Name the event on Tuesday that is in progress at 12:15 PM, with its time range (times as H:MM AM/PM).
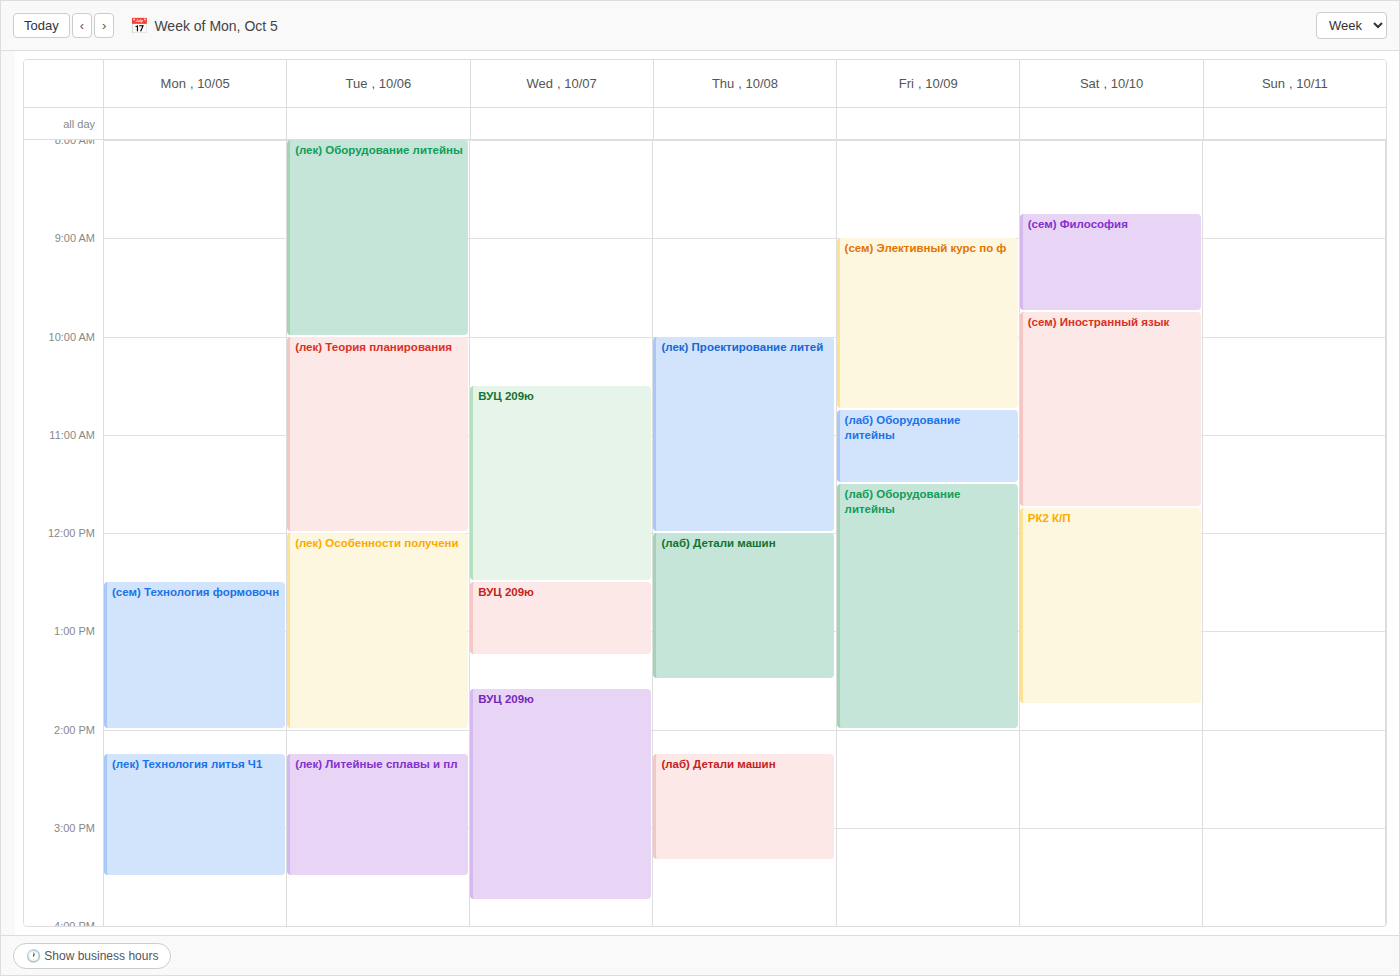
"(лек) Особенности получени", 12:00 PM to 2:00 PM